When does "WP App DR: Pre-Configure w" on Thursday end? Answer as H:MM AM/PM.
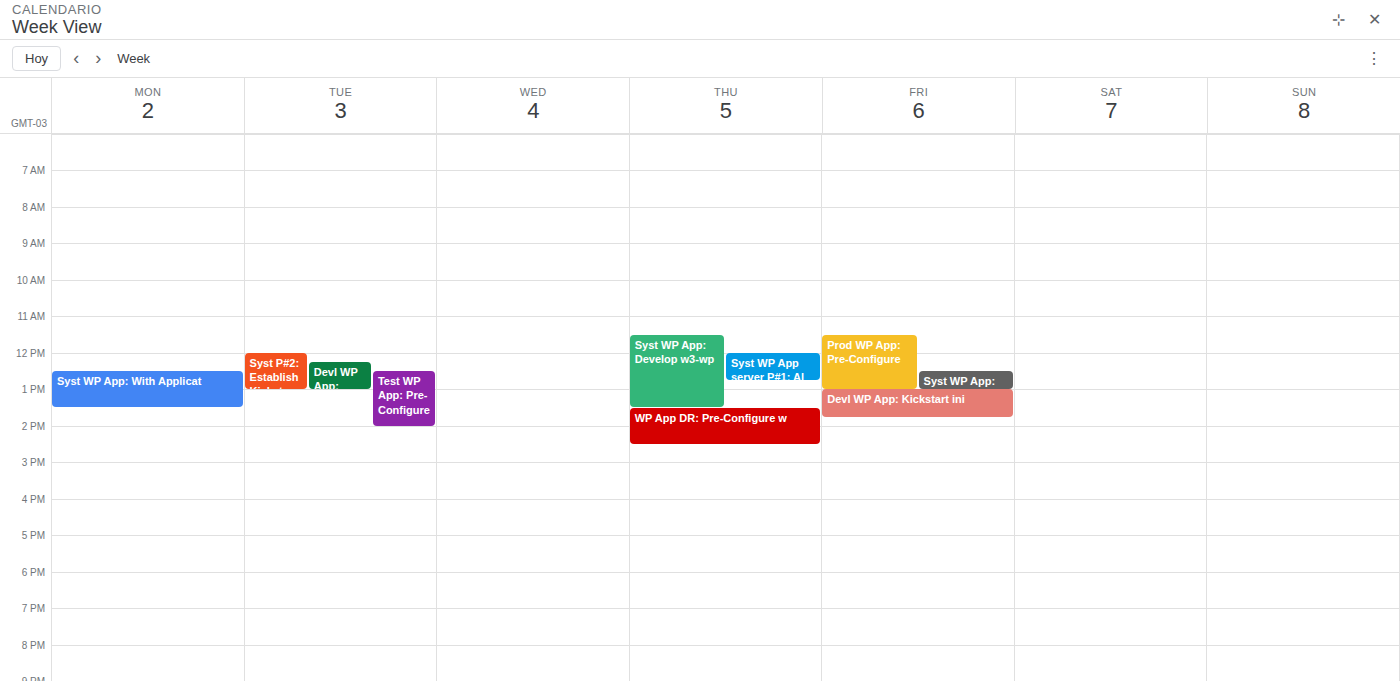
2:30 PM